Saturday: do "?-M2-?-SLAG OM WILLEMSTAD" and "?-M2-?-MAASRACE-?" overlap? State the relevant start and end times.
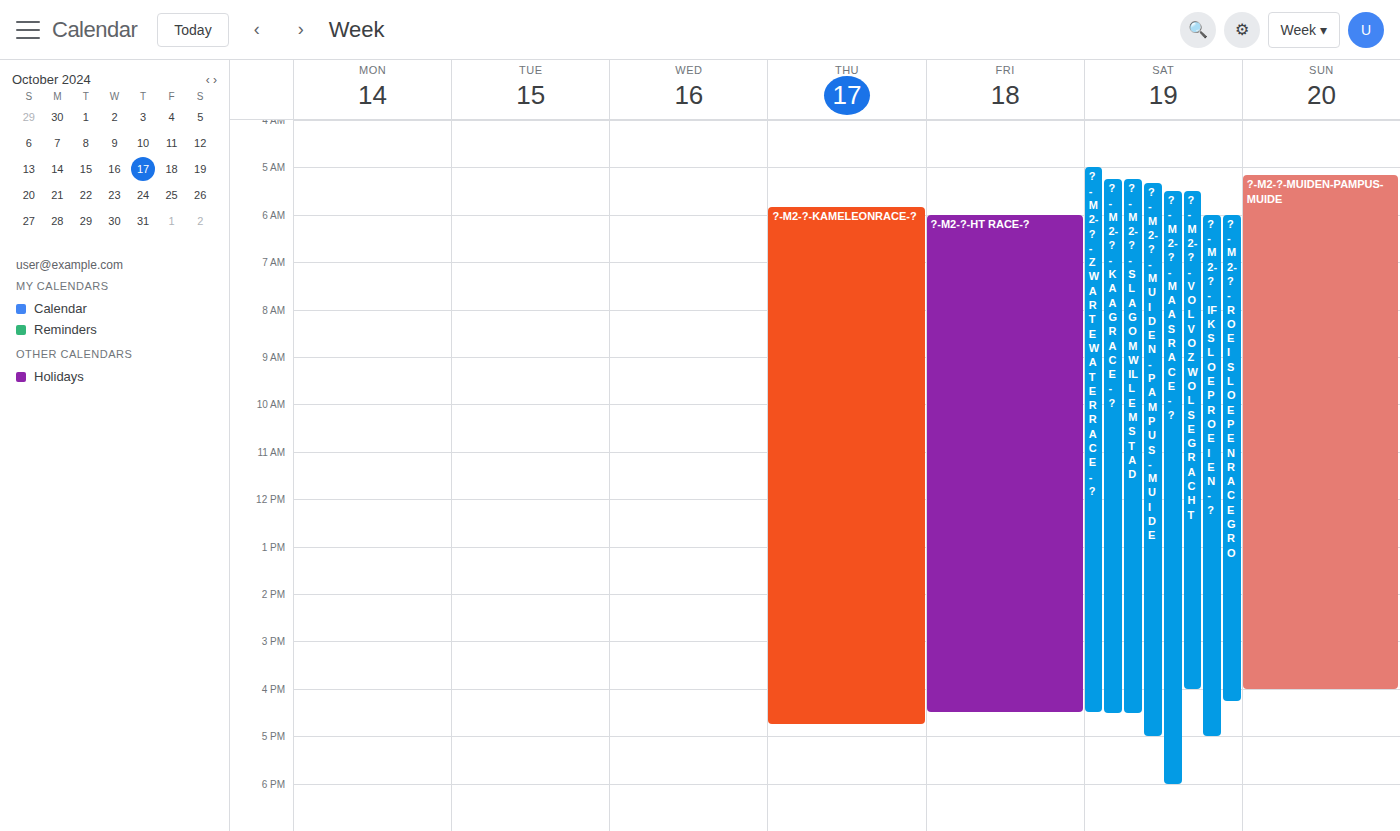
"?-M2-?-MAASRACE-?" starts at 05:30, before "?-M2-?-SLAG OM WILLEMSTAD" ends at 16:30 -- they overlap.